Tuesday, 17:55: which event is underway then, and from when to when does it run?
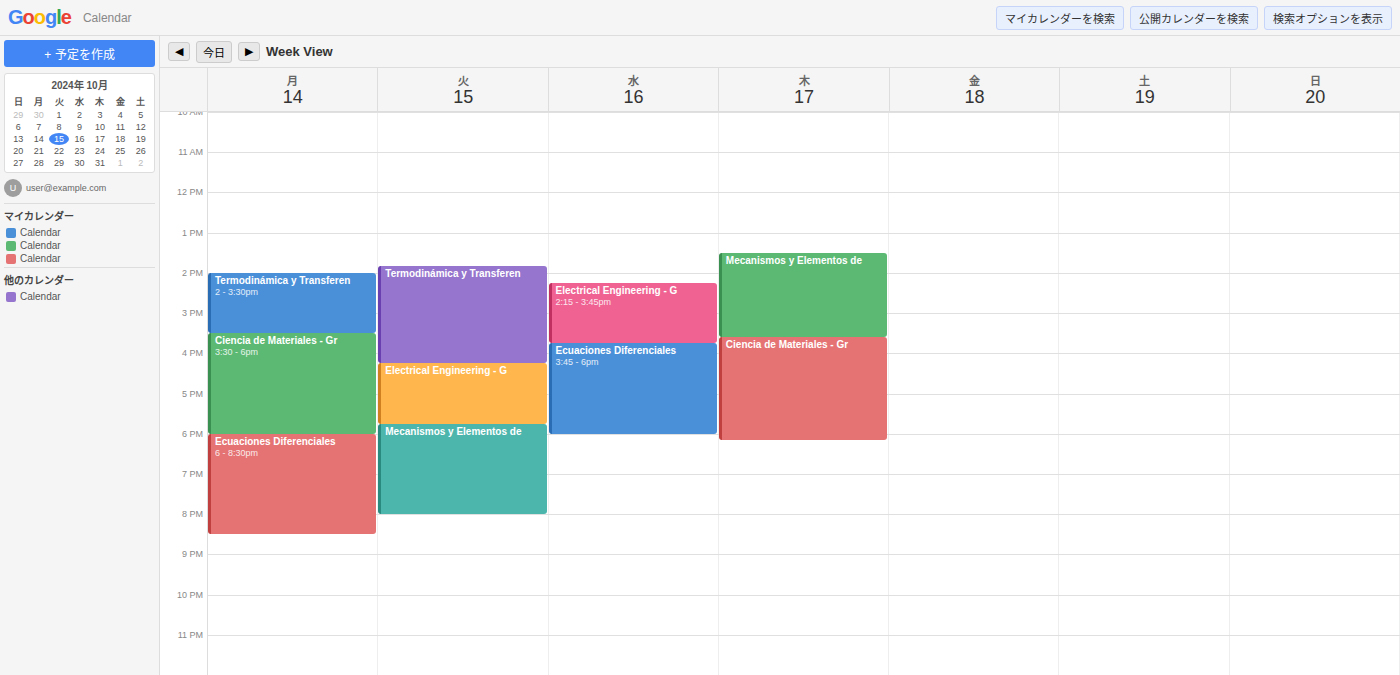
"Mecanismos y Elementos de", 17:45 to 20:00